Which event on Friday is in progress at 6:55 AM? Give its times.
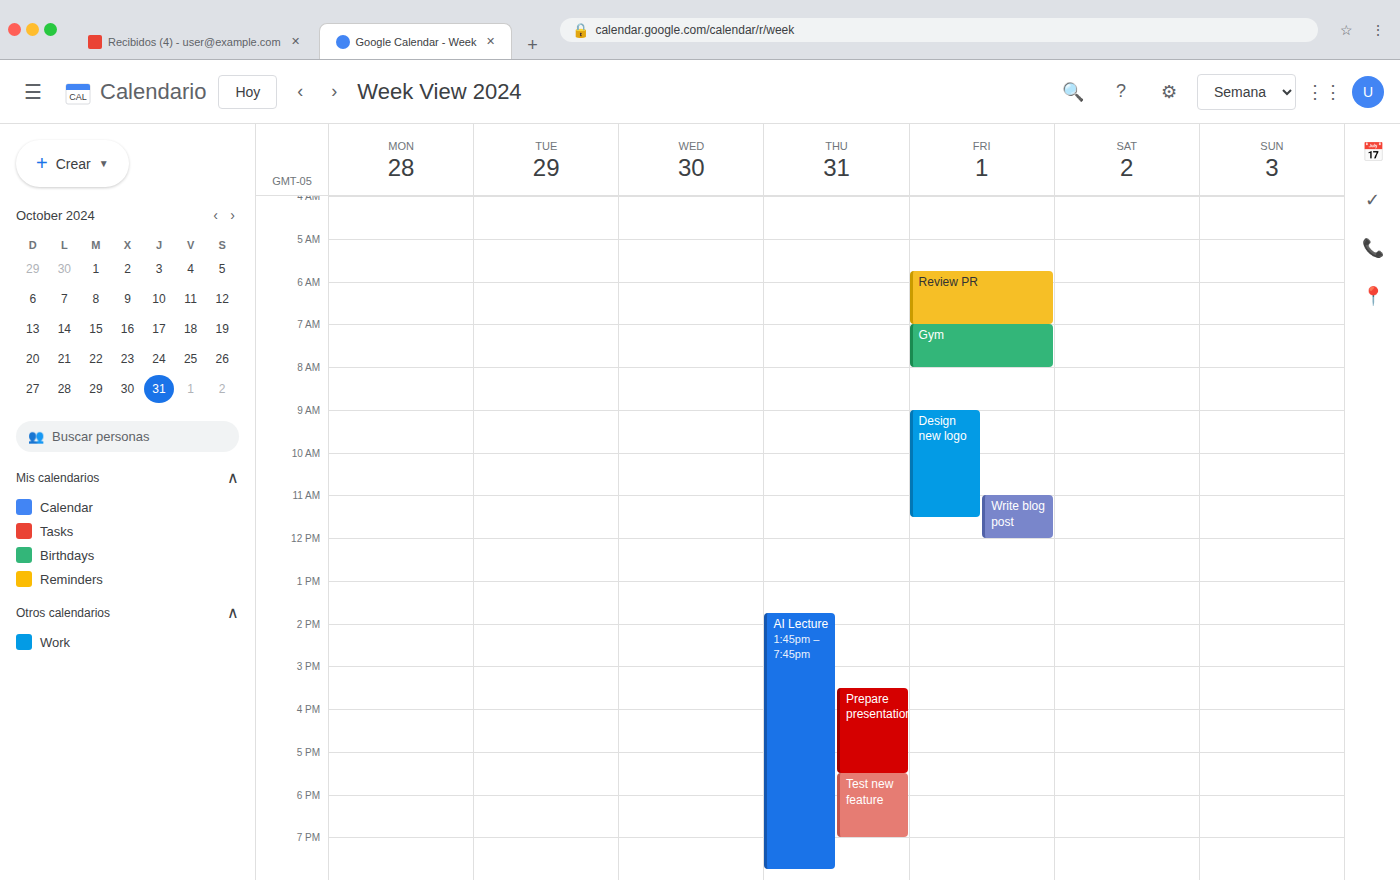
"Review PR", 5:45 AM to 7:00 AM